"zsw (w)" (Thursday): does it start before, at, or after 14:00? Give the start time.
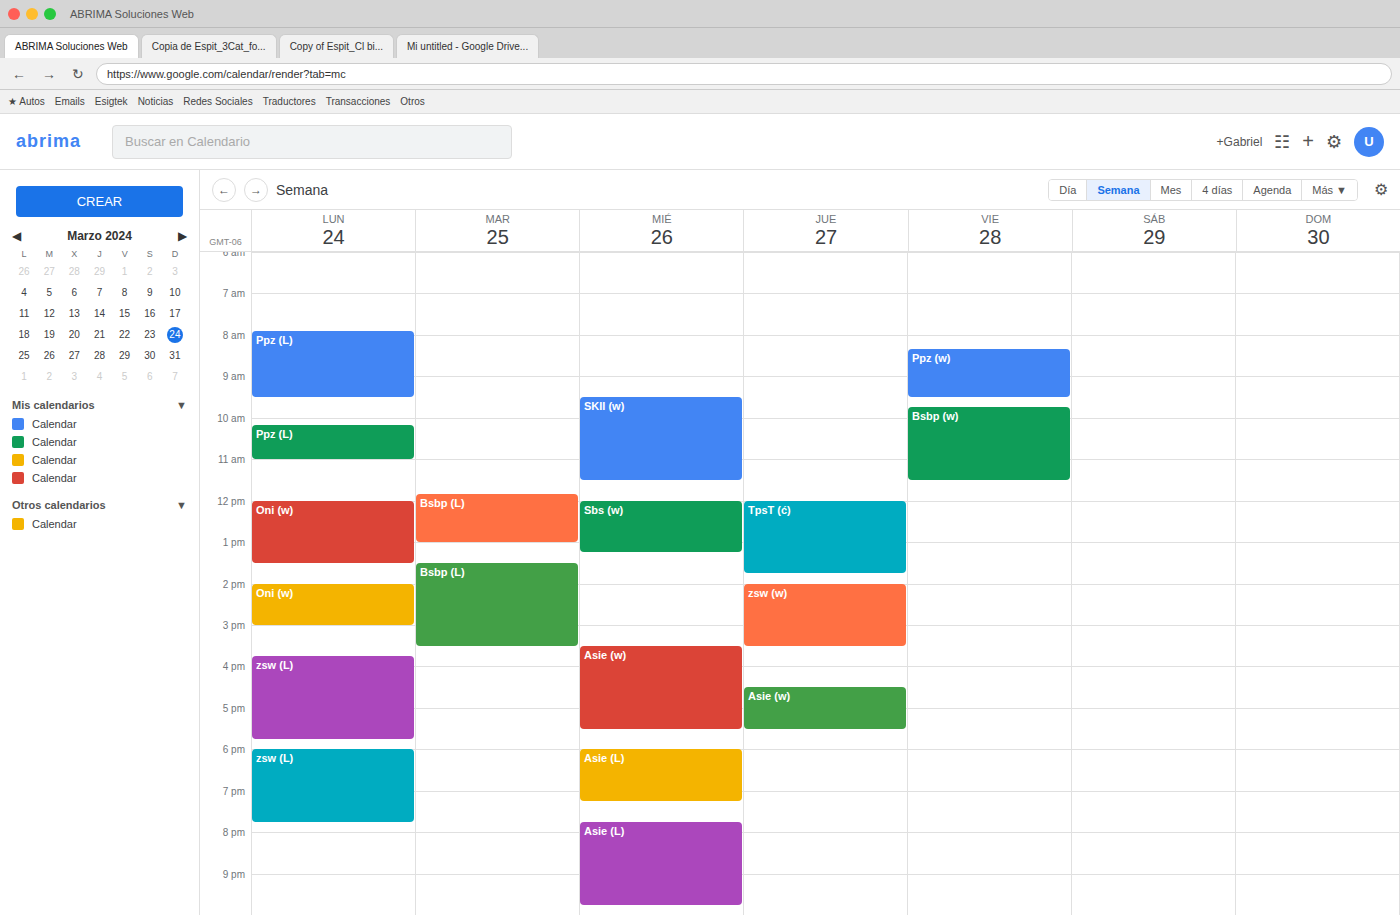
14:00 -- exactly at 14:00, on the 14:00 line.